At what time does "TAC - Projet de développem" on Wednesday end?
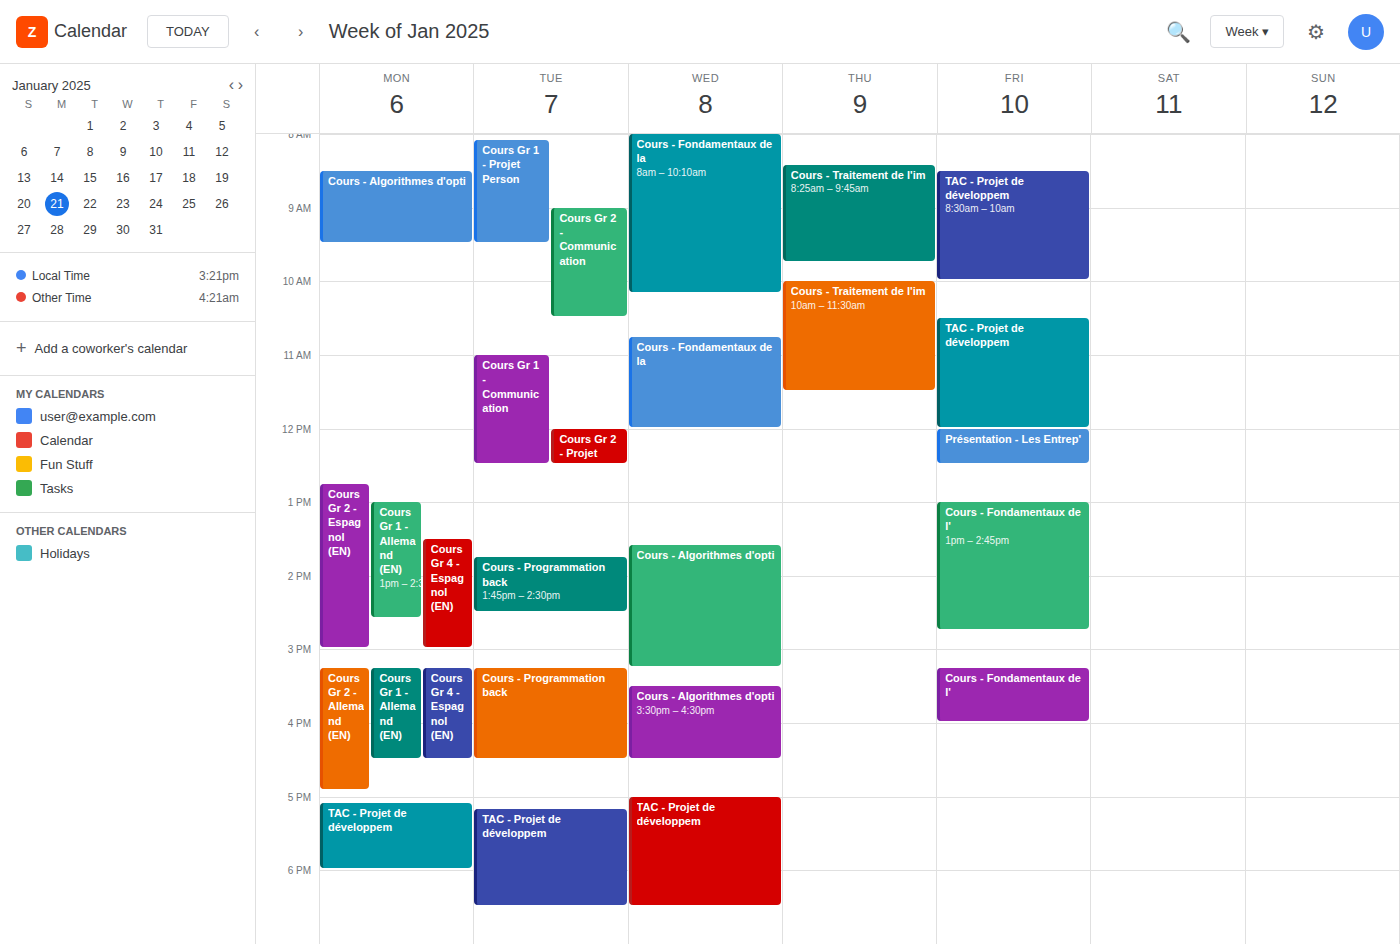
6:30 PM